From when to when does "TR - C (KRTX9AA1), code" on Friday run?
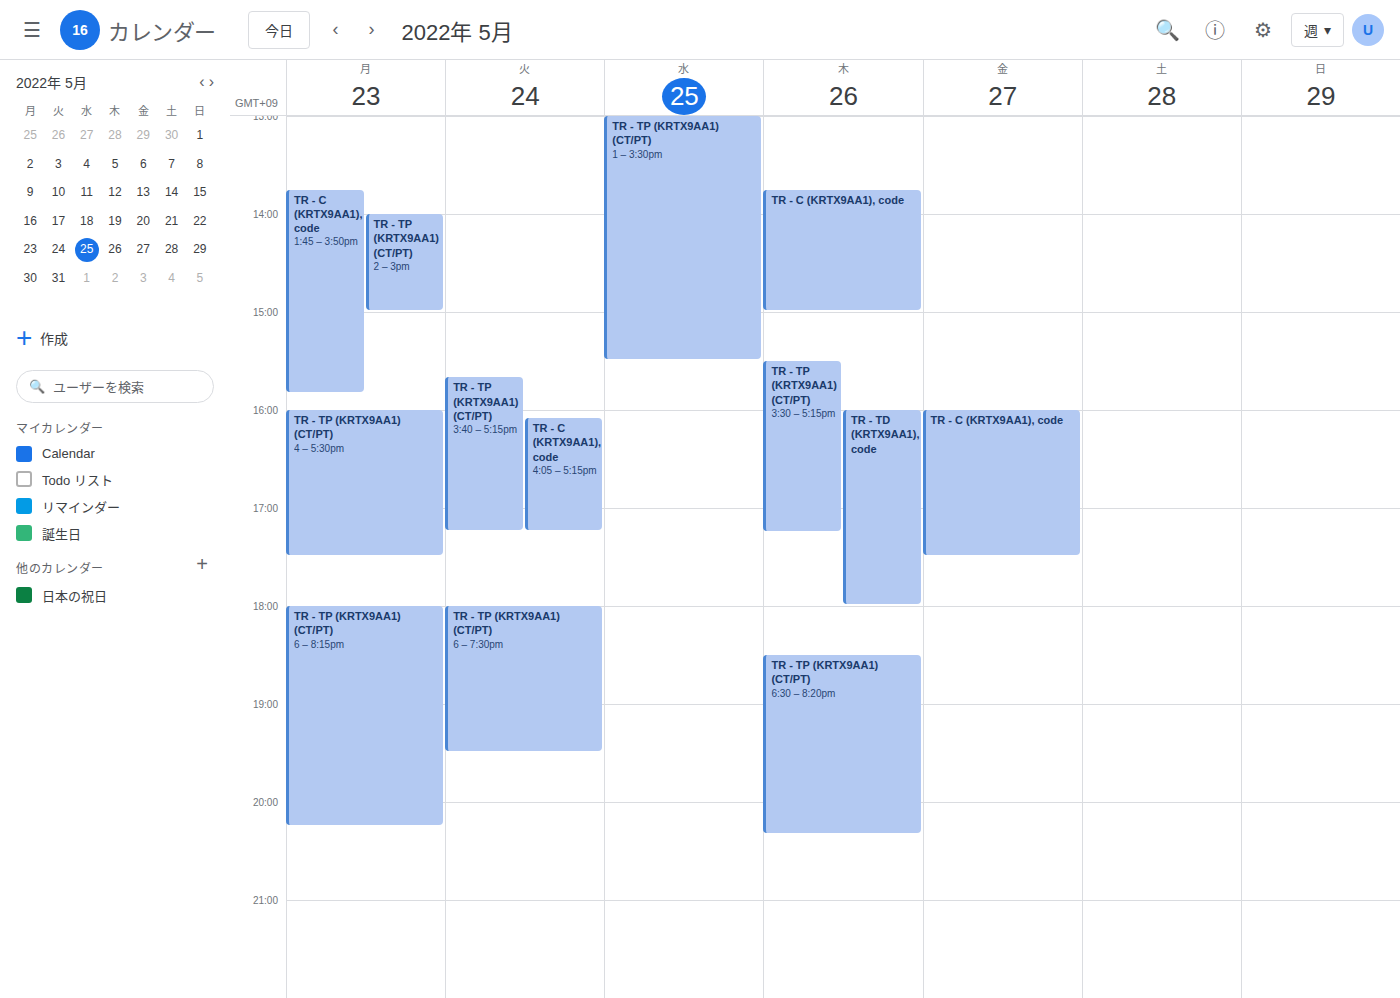
4:00 PM to 5:30 PM